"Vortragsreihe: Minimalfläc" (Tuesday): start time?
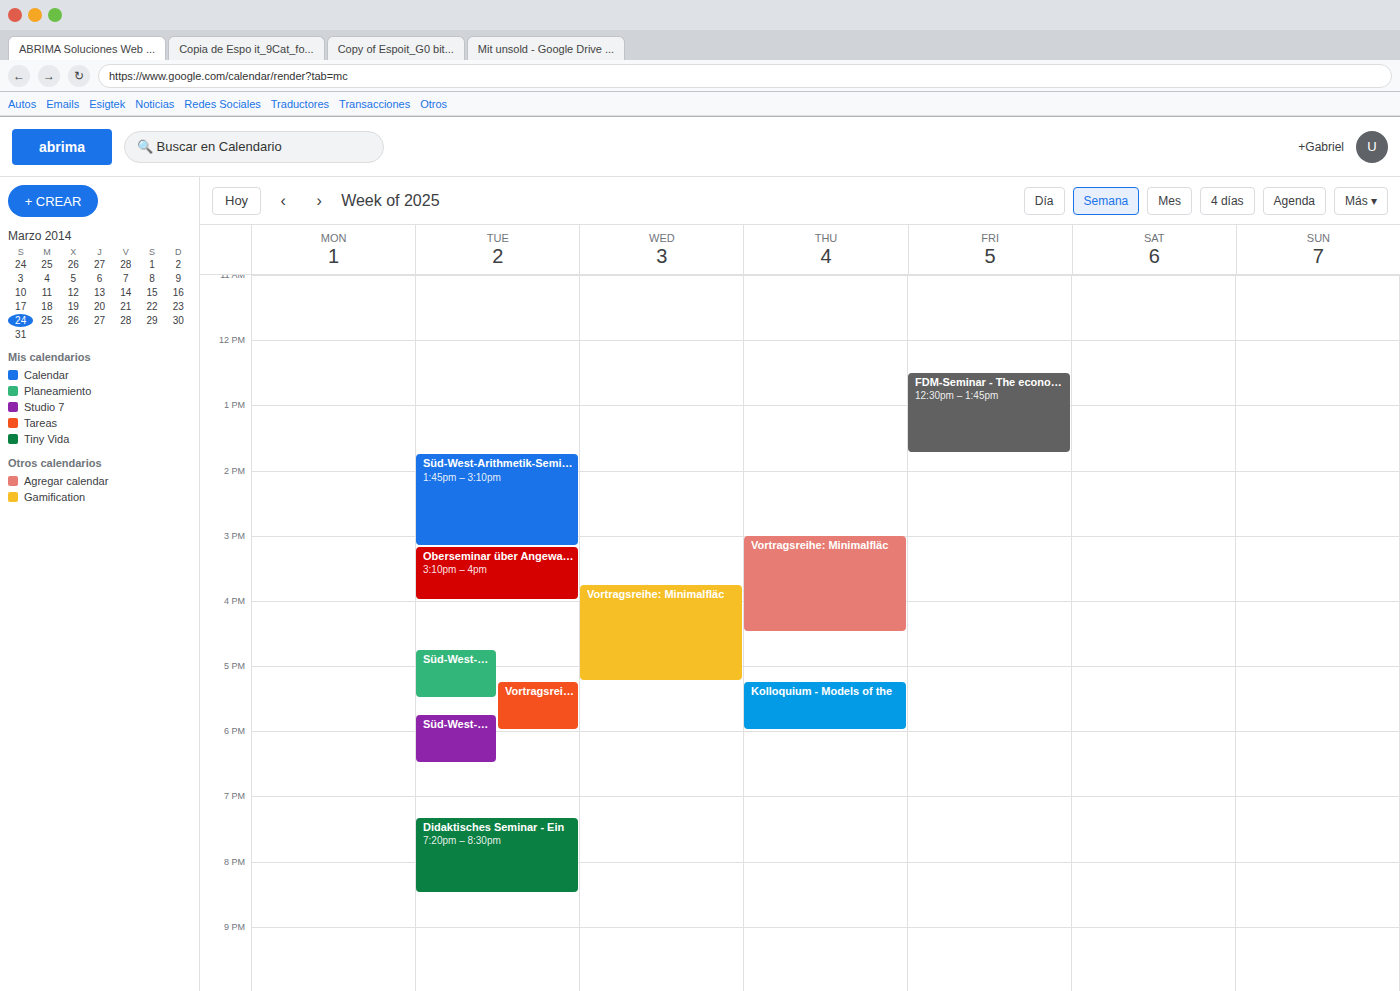
5:15 PM